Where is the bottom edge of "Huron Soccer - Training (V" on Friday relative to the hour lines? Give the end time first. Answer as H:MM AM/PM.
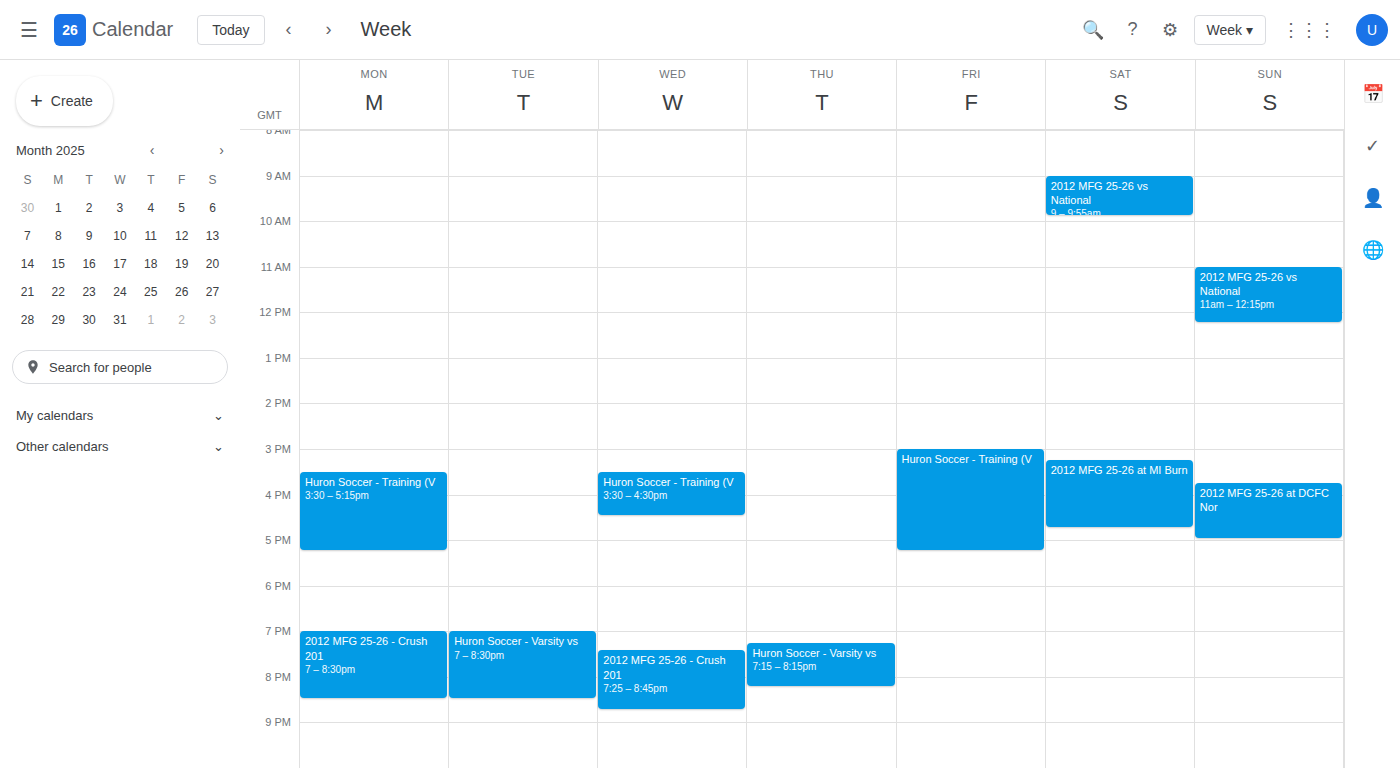
5:15 PM -- neither: a quarter of the way from the 5 PM line to the 6 PM line.